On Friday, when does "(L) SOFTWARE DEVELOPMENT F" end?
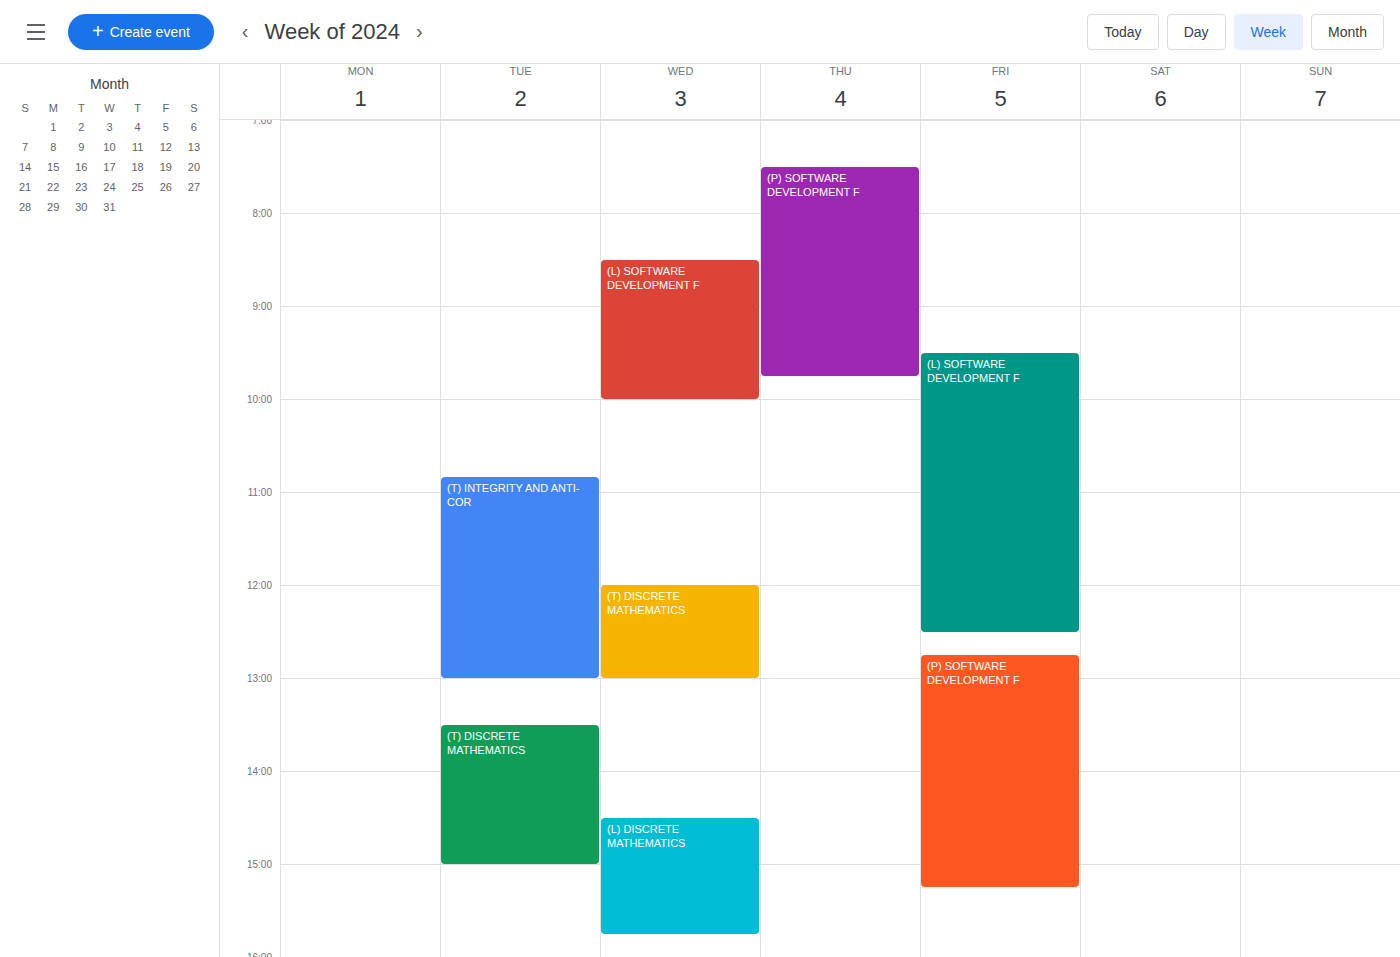
12:30 PM